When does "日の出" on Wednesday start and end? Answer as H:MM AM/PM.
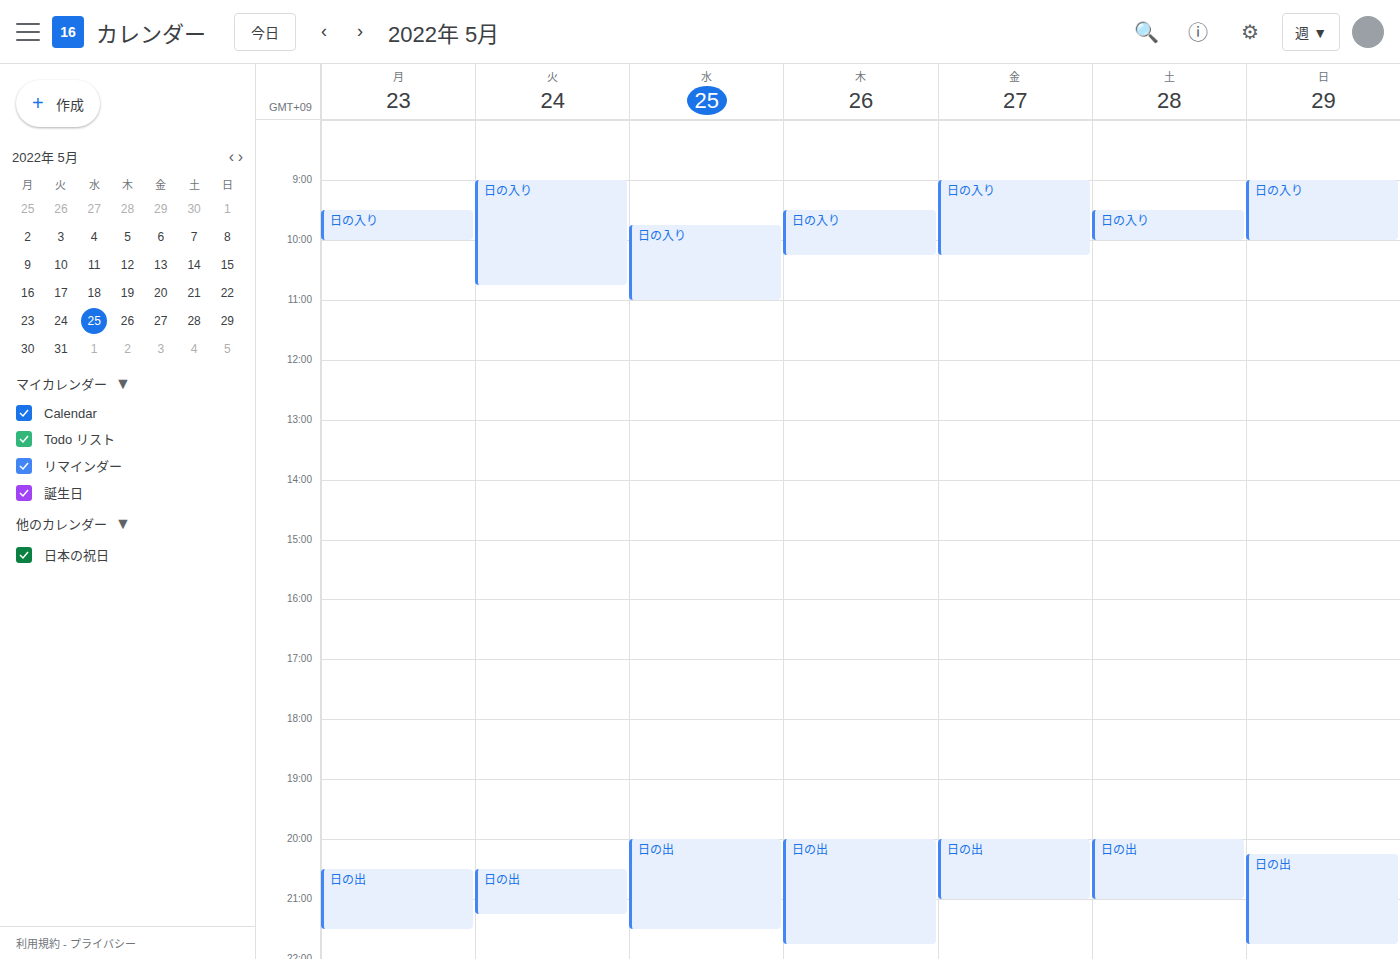
8:00 PM to 9:30 PM